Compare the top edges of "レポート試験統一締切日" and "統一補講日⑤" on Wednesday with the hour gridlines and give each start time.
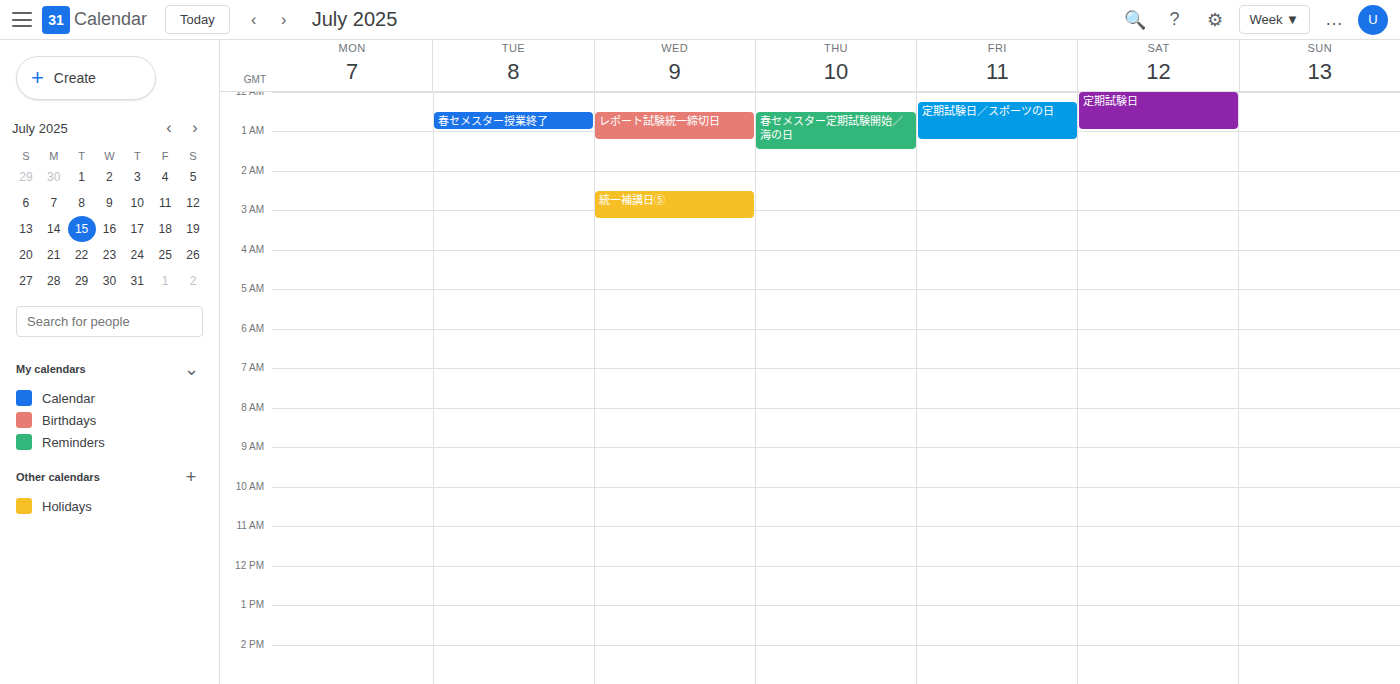
"レポート試験統一締切日": 00:30, halfway between the 00:00 and 01:00 lines. "統一補講日⑤": 02:30, halfway between the 02:00 and 03:00 lines.